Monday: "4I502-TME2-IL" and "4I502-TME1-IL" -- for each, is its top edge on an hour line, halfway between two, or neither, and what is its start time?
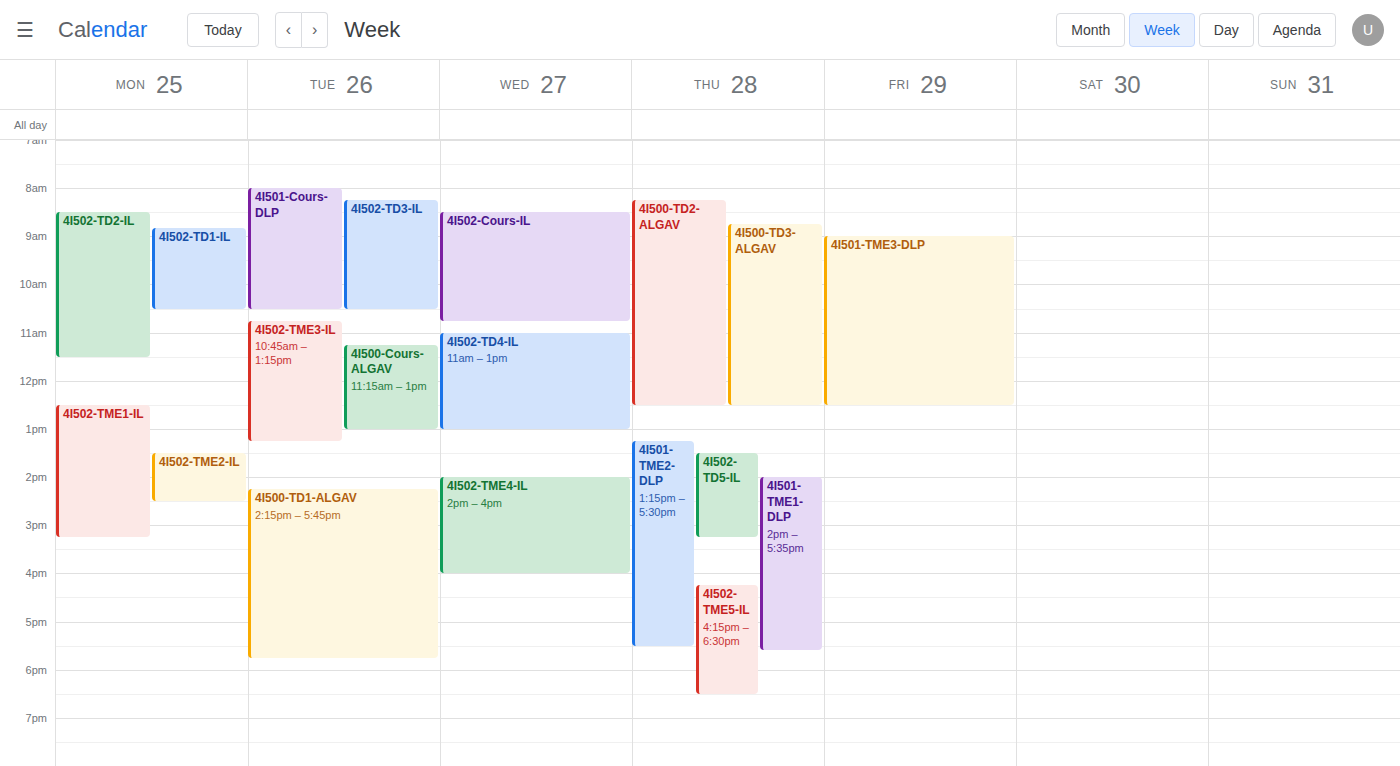
"4I502-TME2-IL": 1:30 PM, halfway between the 1 PM and 2 PM lines. "4I502-TME1-IL": 12:30 PM, halfway between the 12 PM and 1 PM lines.